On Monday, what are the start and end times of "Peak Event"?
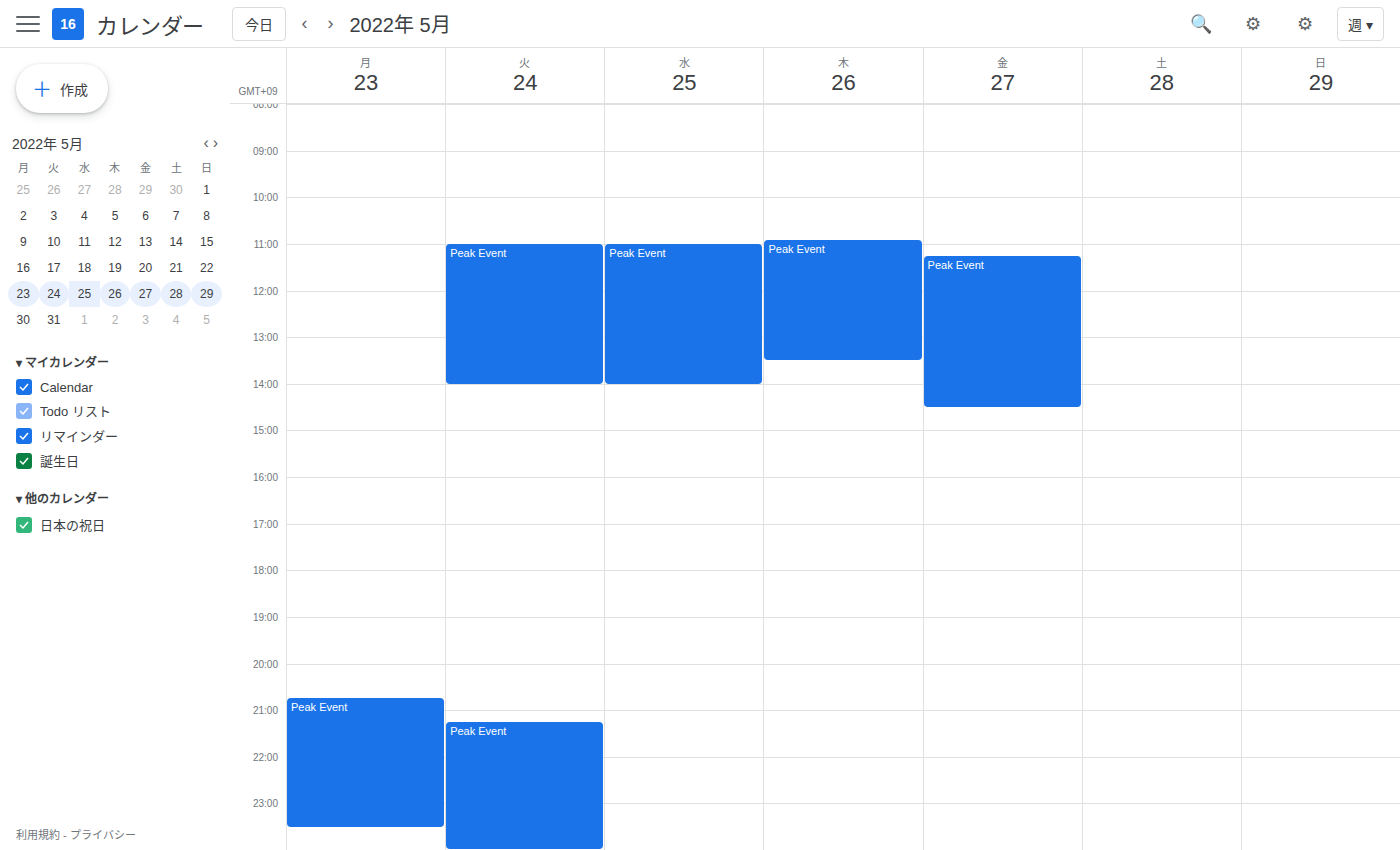
8:45 PM to 11:30 PM